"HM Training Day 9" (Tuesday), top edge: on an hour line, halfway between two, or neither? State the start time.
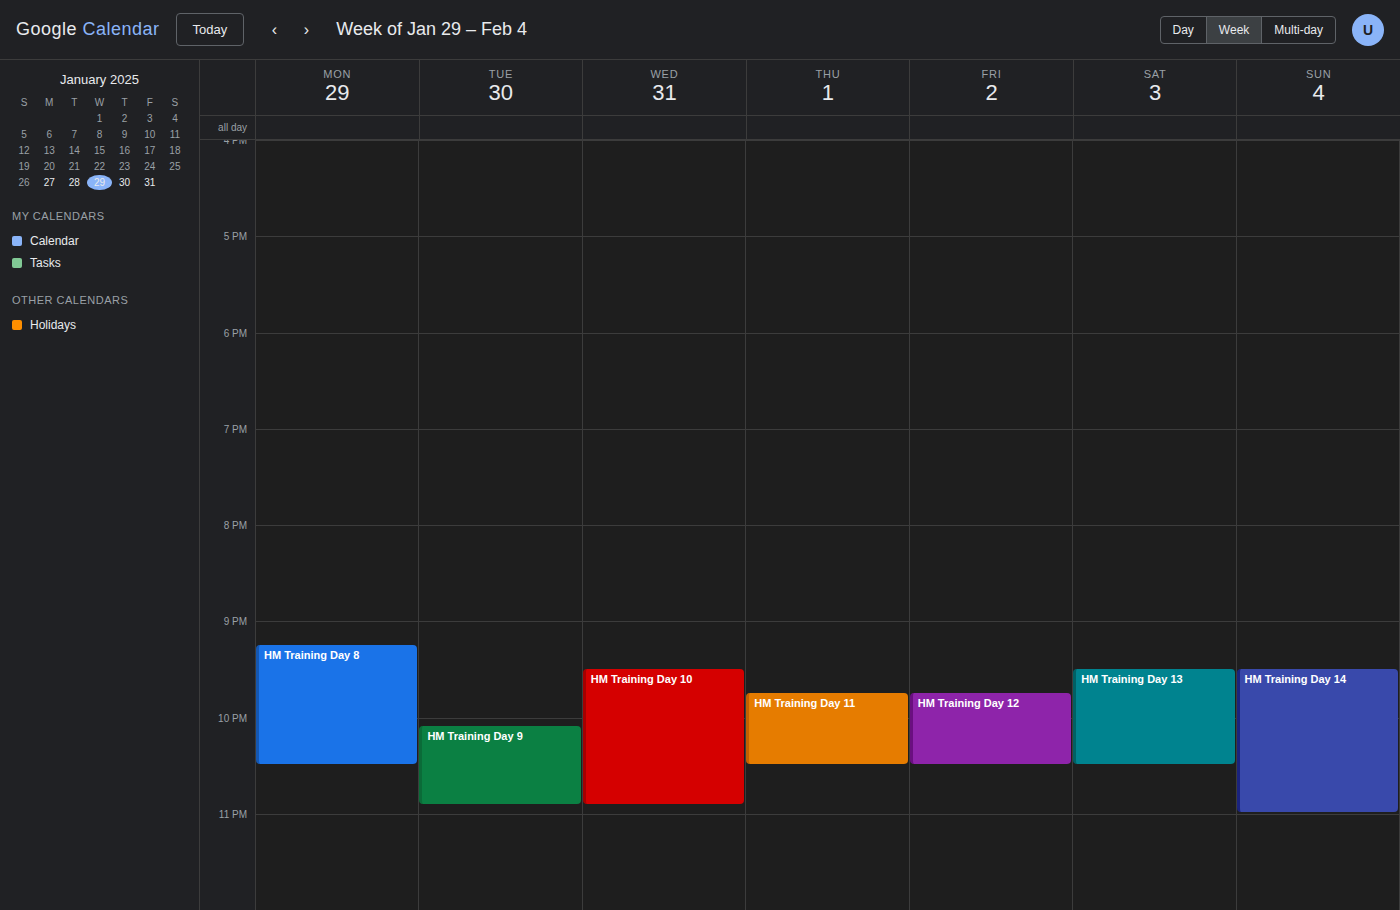
10:05 PM -- neither: 5 minutes below the 10 PM line and 55 minutes above the 11 PM line.